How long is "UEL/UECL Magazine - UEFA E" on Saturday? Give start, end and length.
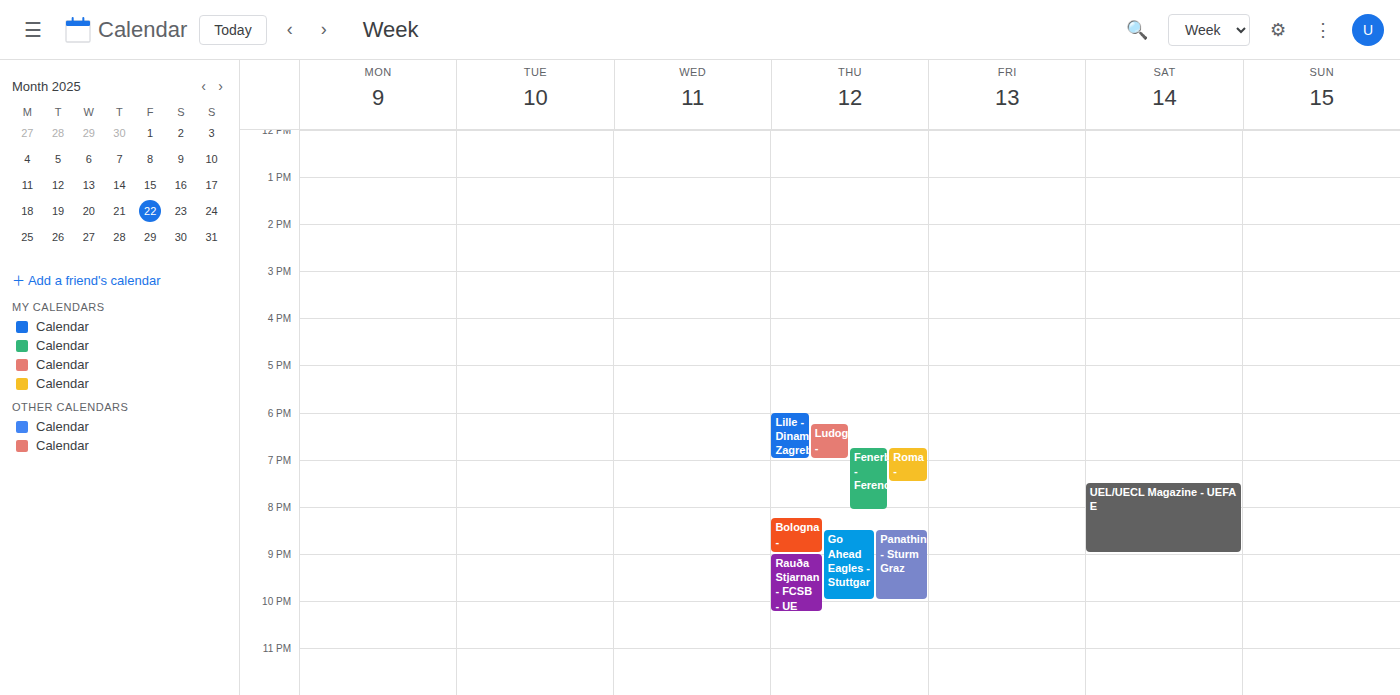
19:30 to 21:00, 1 hour 30 minutes